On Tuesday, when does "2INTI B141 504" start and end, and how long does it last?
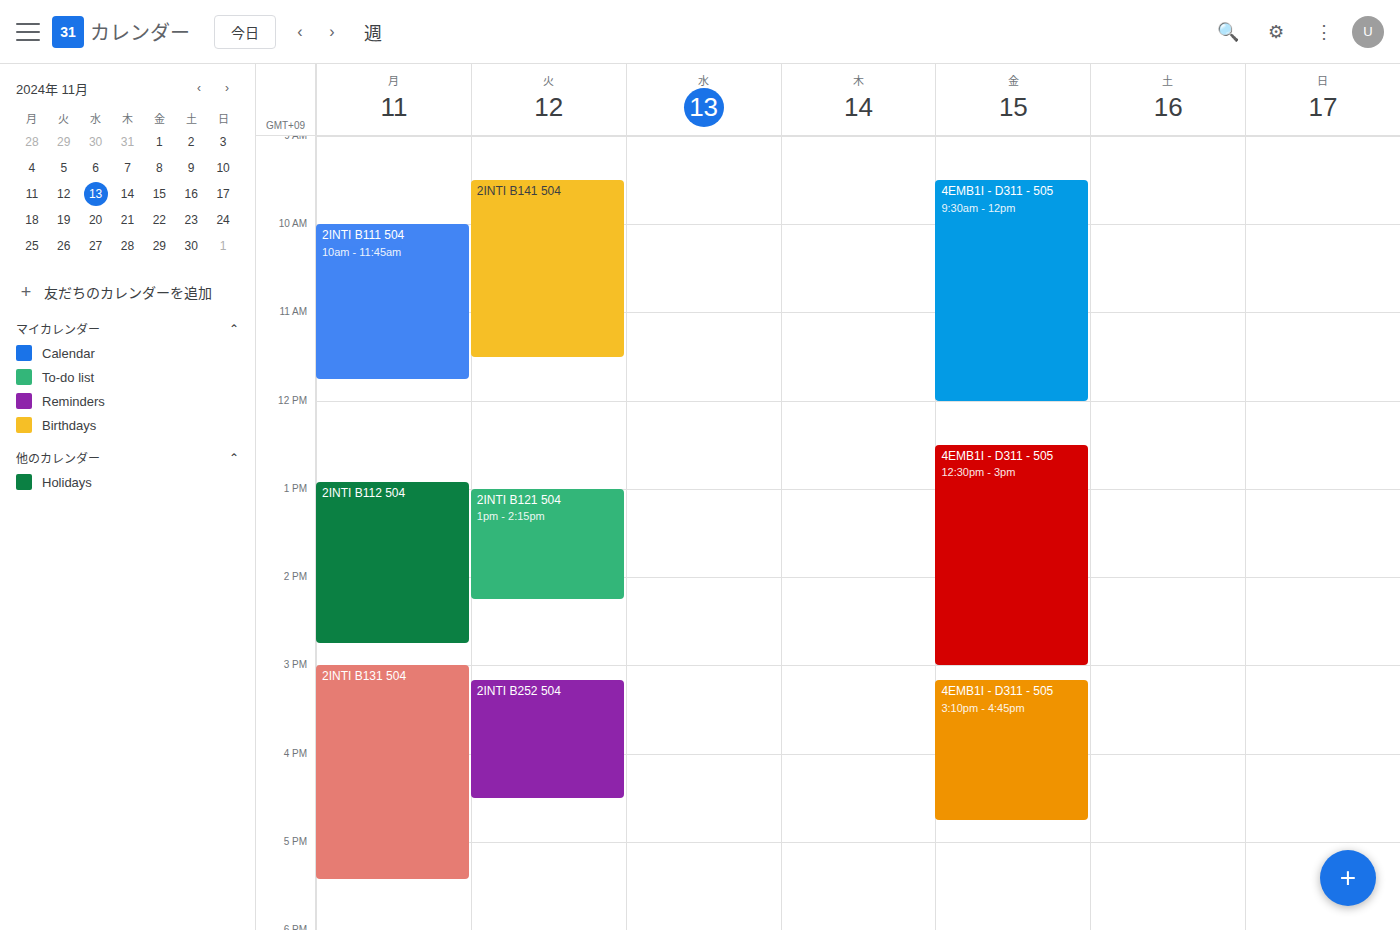
09:30 to 11:30, 2 hours